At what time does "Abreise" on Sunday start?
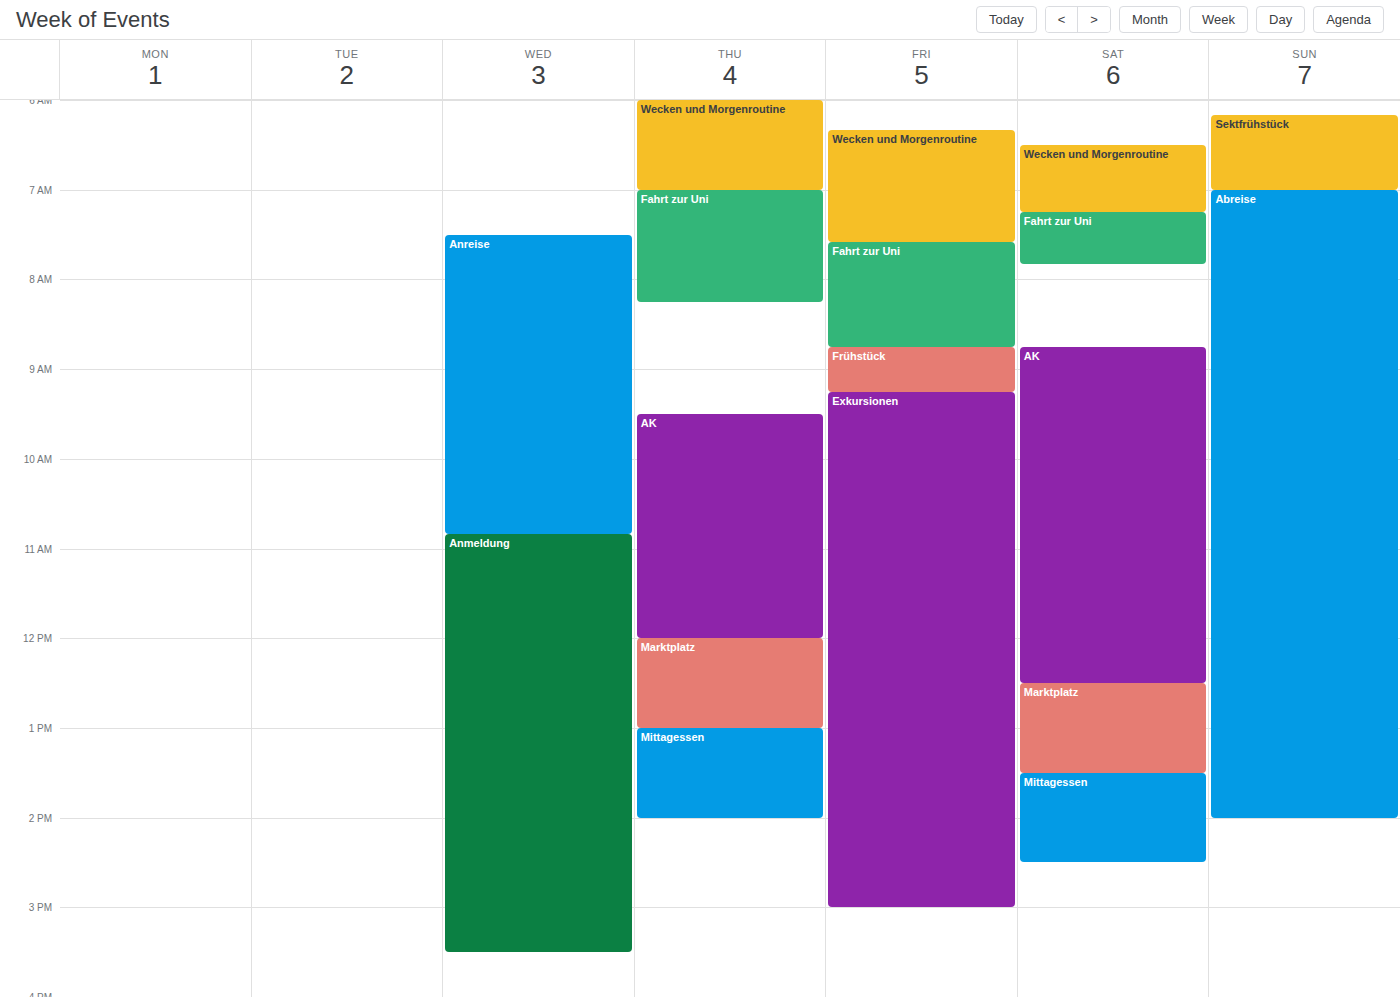
7:00 AM